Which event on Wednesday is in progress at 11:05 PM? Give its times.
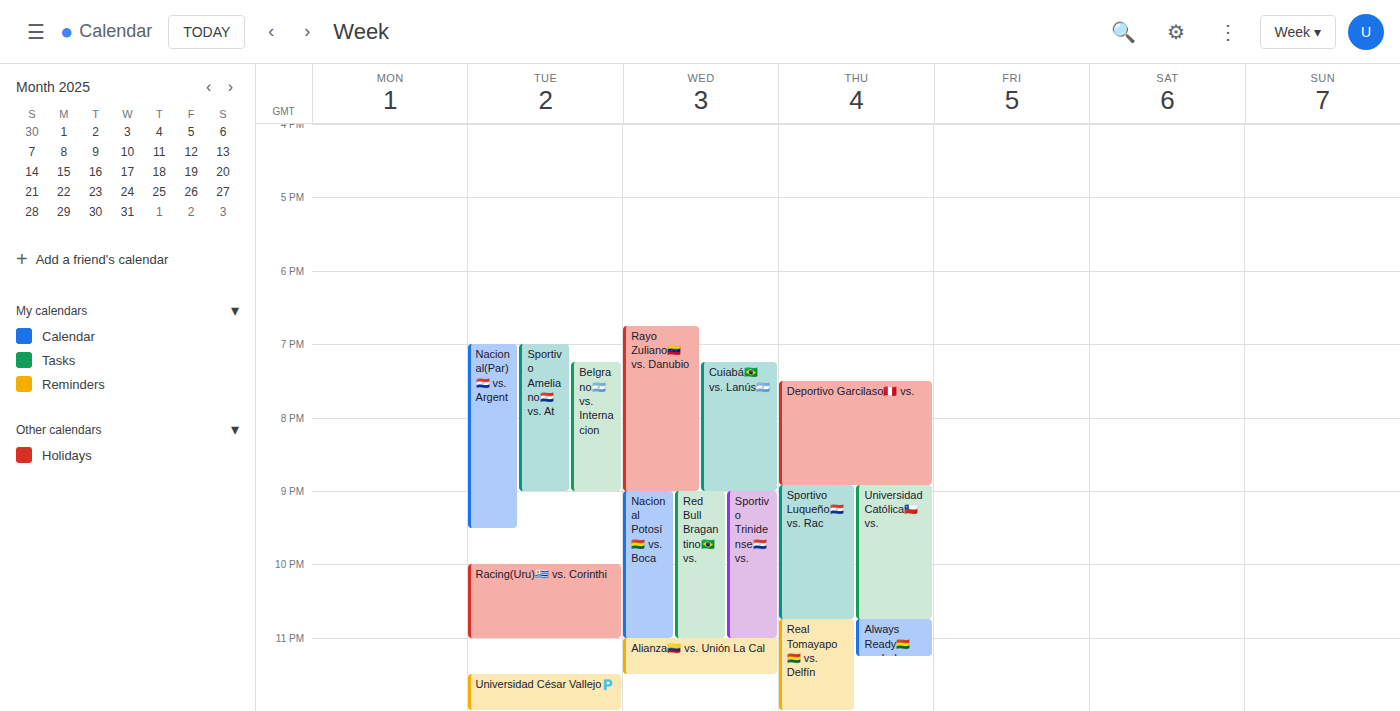
"Alianza🇨🇴 vs. Unión La Cal", 11:00 PM to 11:30 PM